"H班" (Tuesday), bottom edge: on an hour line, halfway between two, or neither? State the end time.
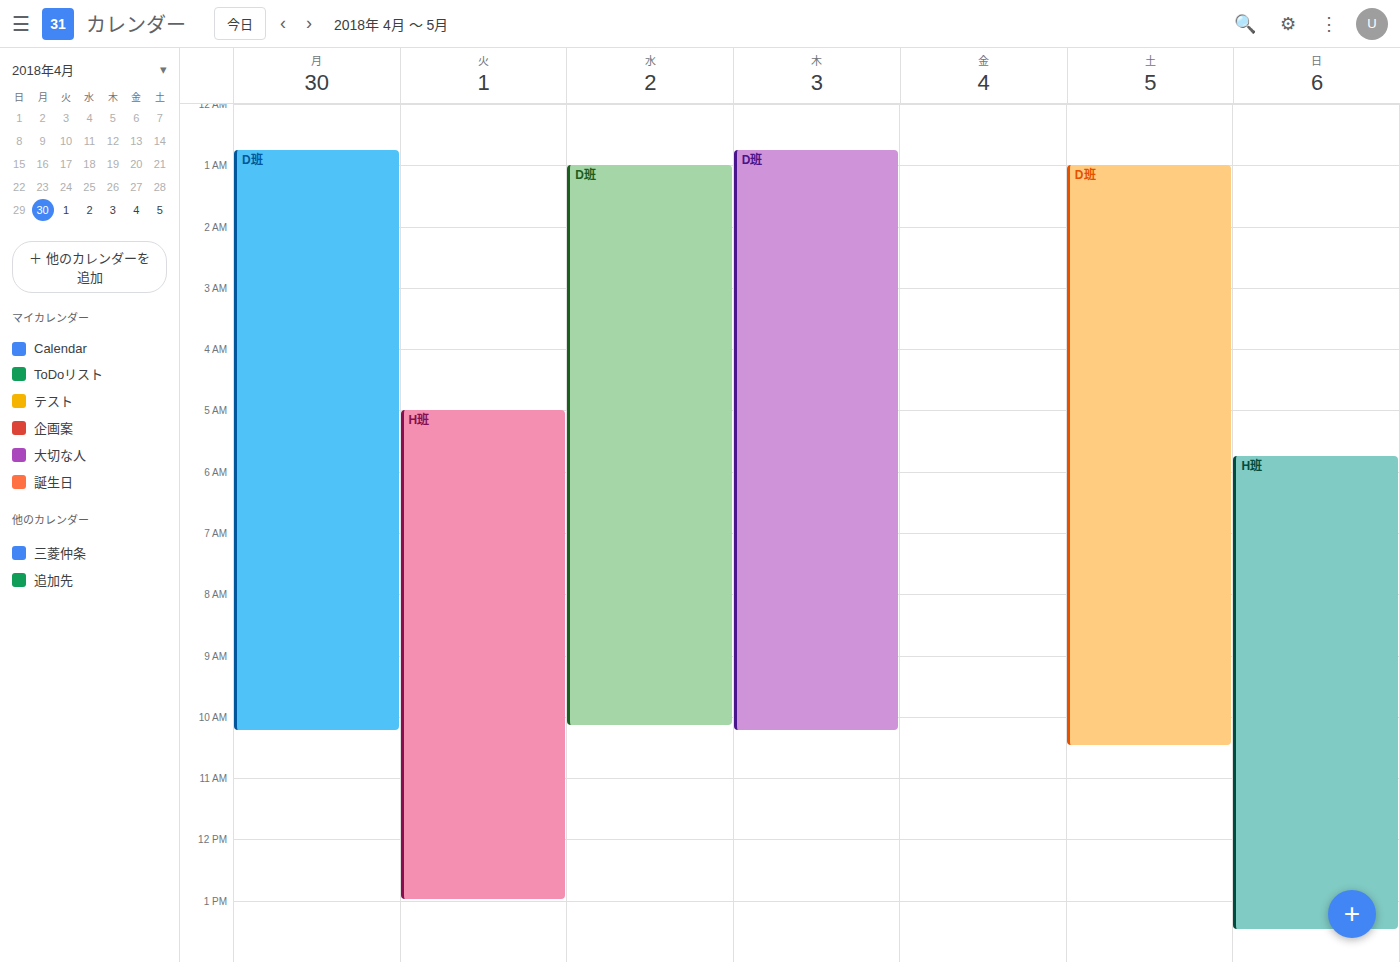
1:00 PM -- exactly on the 1 PM line.